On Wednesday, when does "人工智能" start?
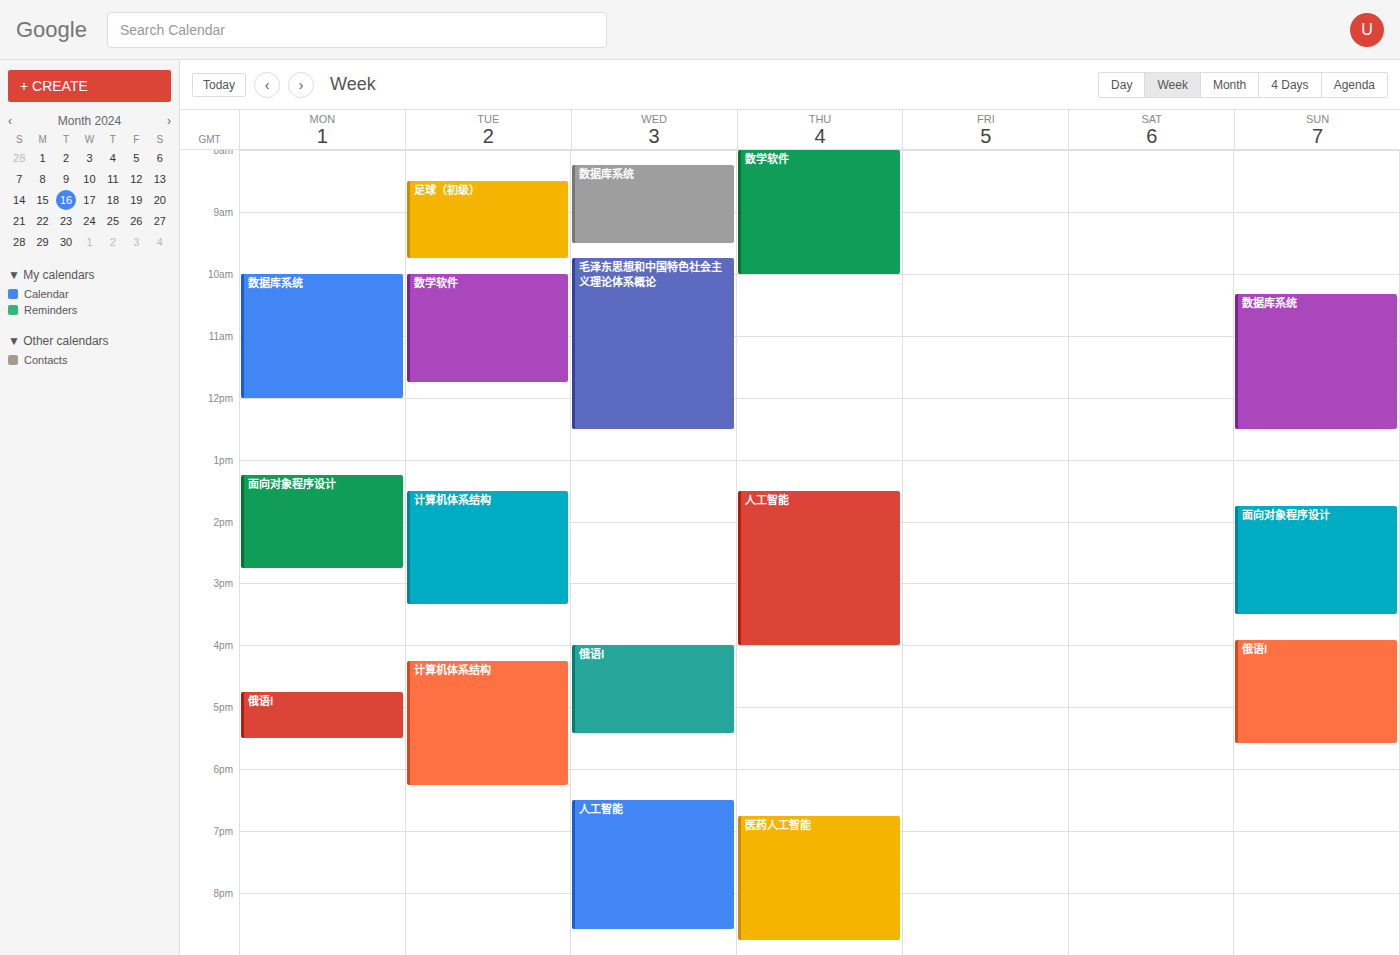
6:30 PM